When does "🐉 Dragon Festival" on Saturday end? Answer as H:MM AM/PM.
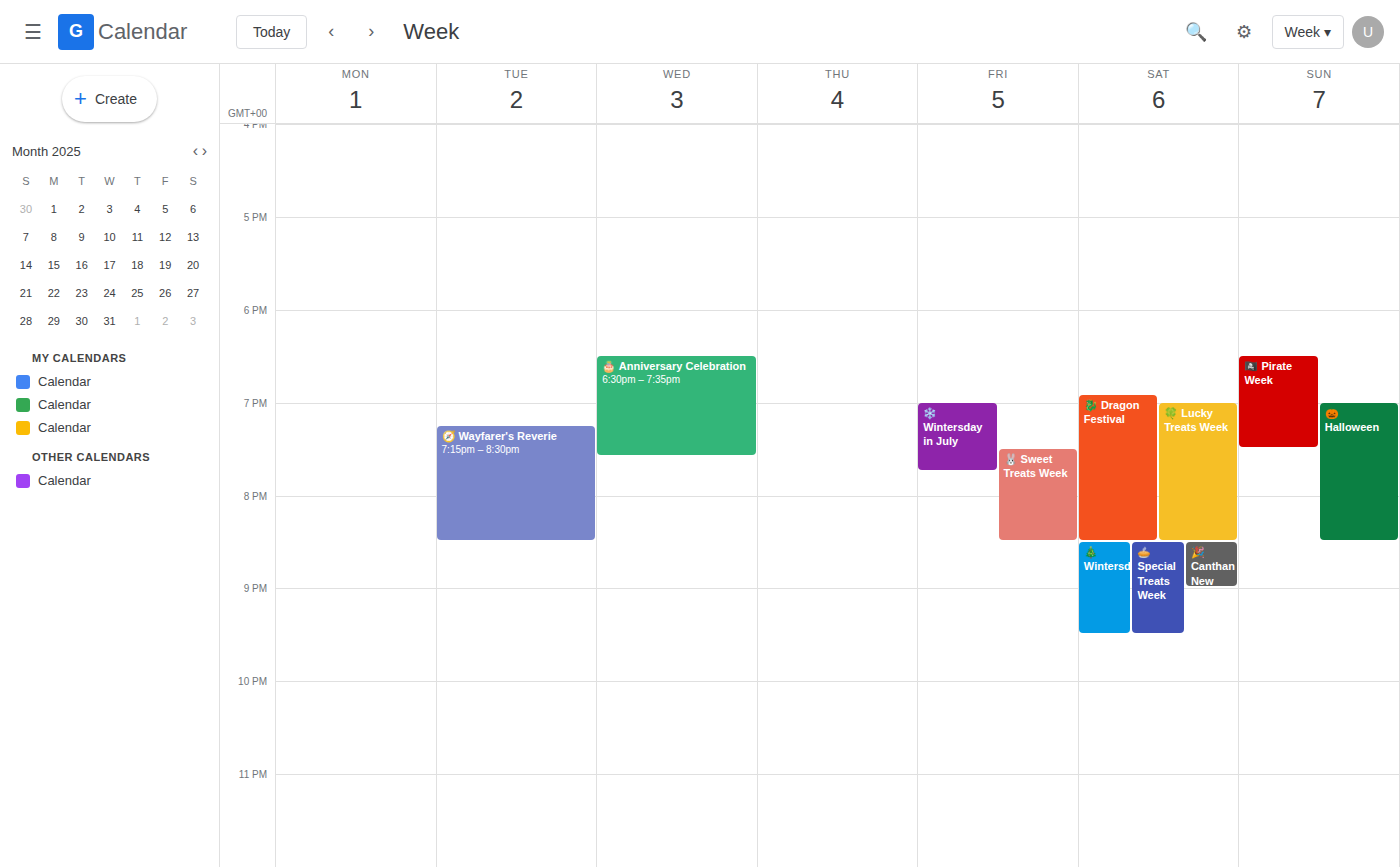
8:30 PM